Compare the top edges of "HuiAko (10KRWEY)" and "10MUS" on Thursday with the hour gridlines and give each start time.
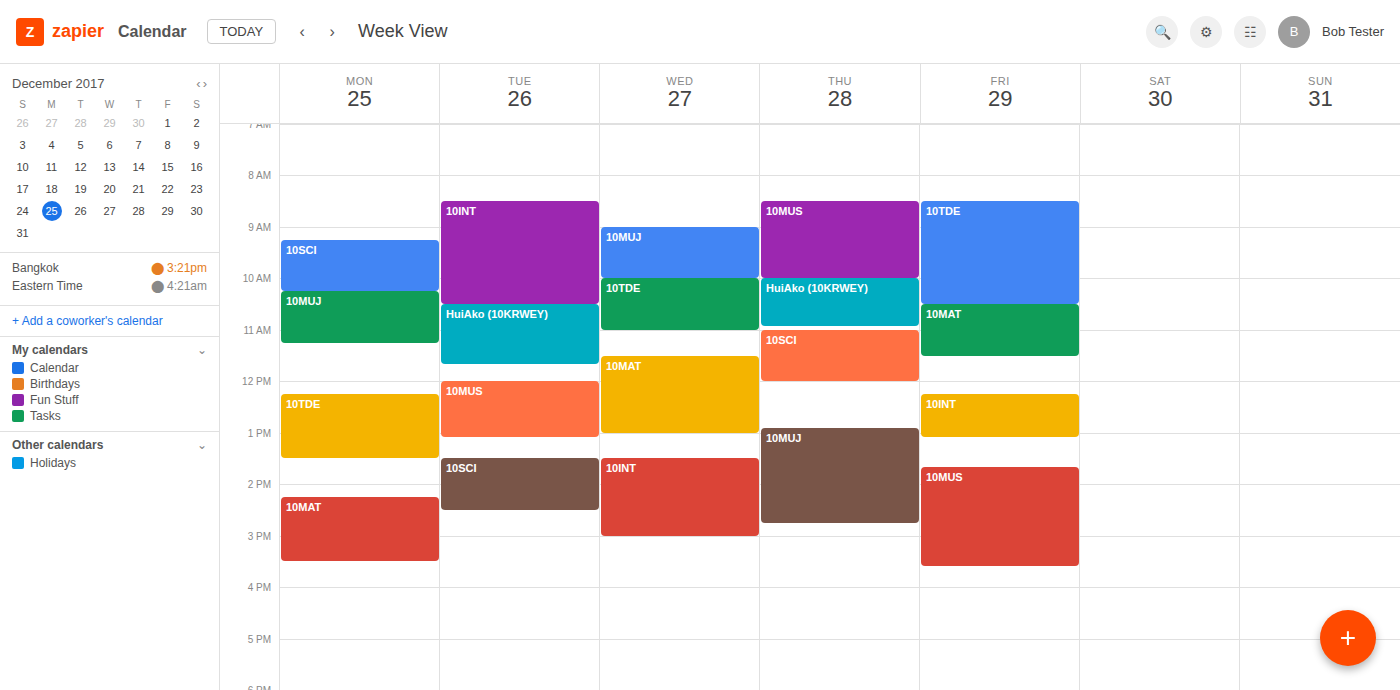
"HuiAko (10KRWEY)": 10:00 AM, exactly on the 10 AM line. "10MUS": 8:30 AM, halfway between the 8 AM and 9 AM lines.